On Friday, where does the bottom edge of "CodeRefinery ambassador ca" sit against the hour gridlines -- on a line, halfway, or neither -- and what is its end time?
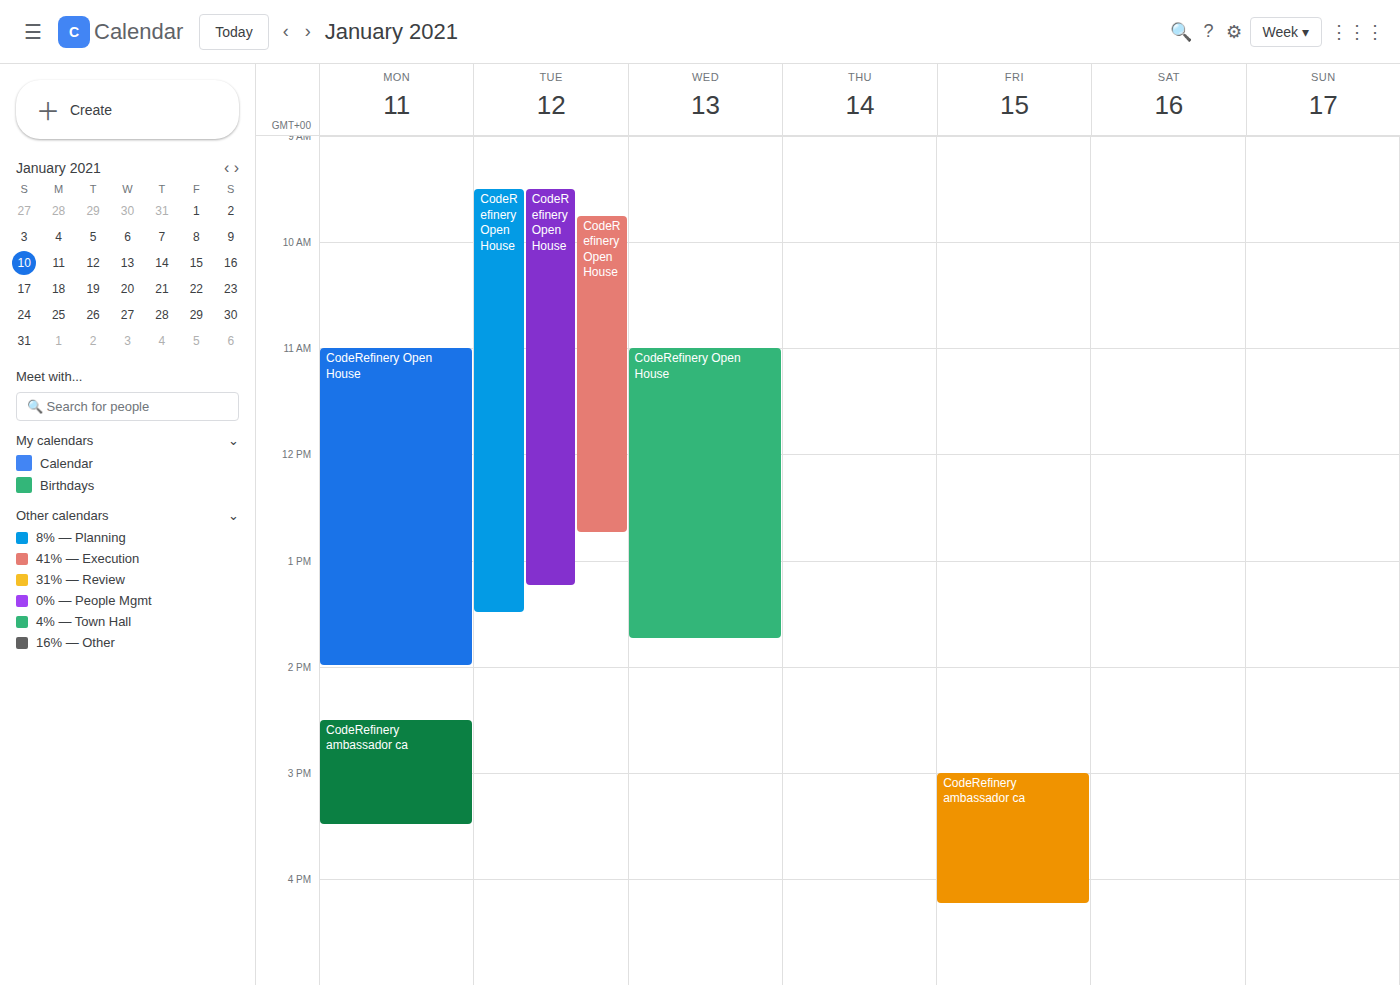
4:15 PM -- neither: a quarter of the way from the 4 PM line to the 5 PM line.